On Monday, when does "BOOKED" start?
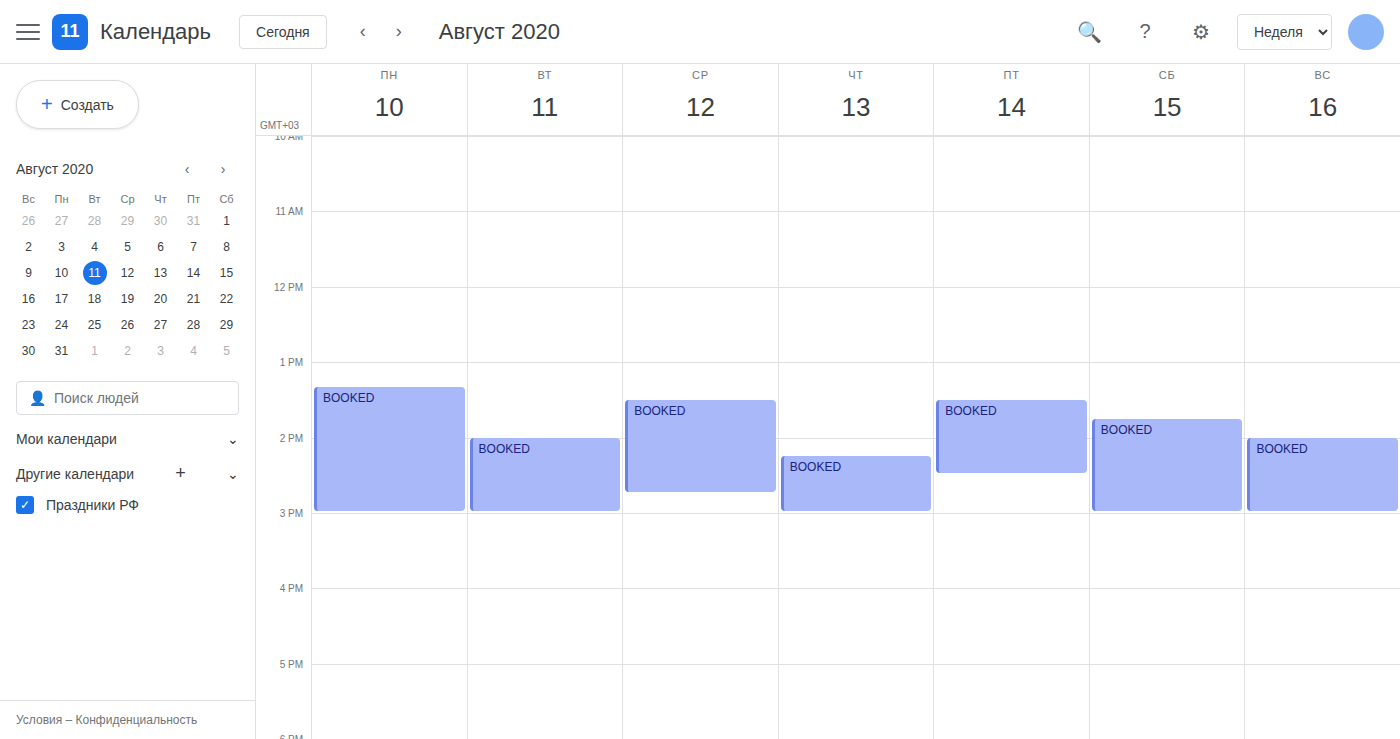
13:20